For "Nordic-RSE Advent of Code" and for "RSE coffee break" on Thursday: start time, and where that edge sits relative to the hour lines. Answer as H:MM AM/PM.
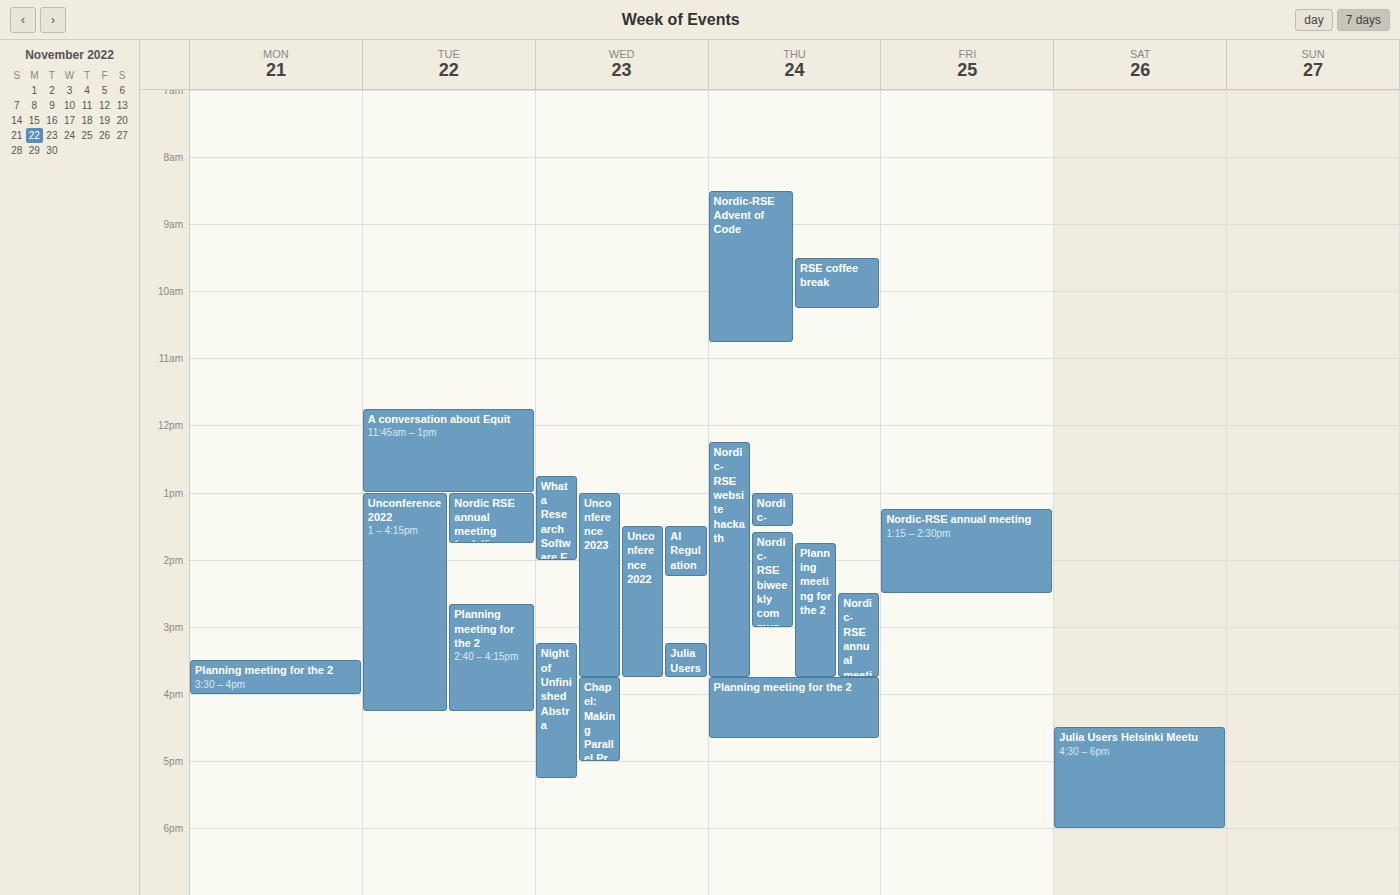
"Nordic-RSE Advent of Code": 8:30 AM, halfway between the 8 AM and 9 AM lines. "RSE coffee break": 9:30 AM, halfway between the 9 AM and 10 AM lines.